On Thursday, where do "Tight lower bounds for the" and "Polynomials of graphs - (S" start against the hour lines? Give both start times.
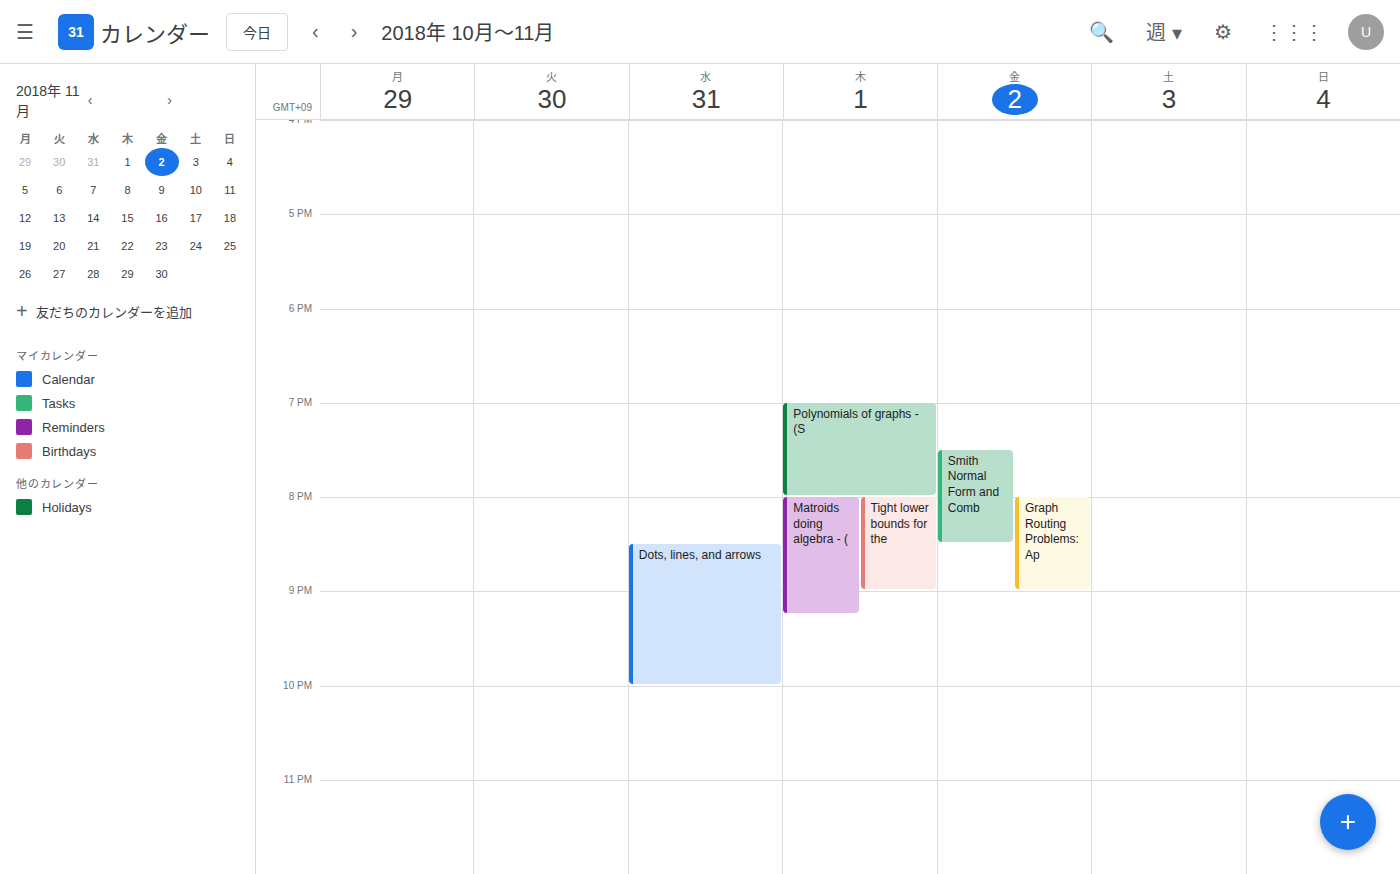
"Tight lower bounds for the": 8:00 PM, exactly on the 8 PM line. "Polynomials of graphs - (S": 7:00 PM, exactly on the 7 PM line.